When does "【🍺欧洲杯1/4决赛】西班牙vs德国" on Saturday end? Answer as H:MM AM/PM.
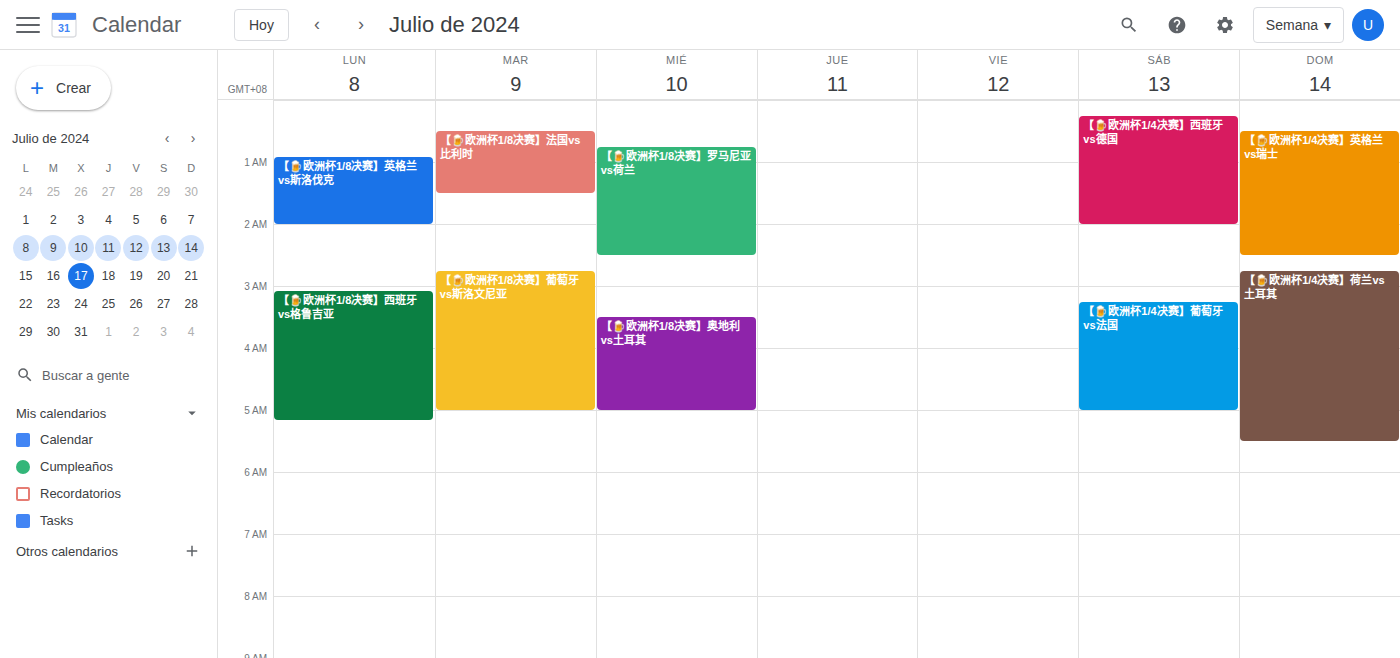
2:00 AM